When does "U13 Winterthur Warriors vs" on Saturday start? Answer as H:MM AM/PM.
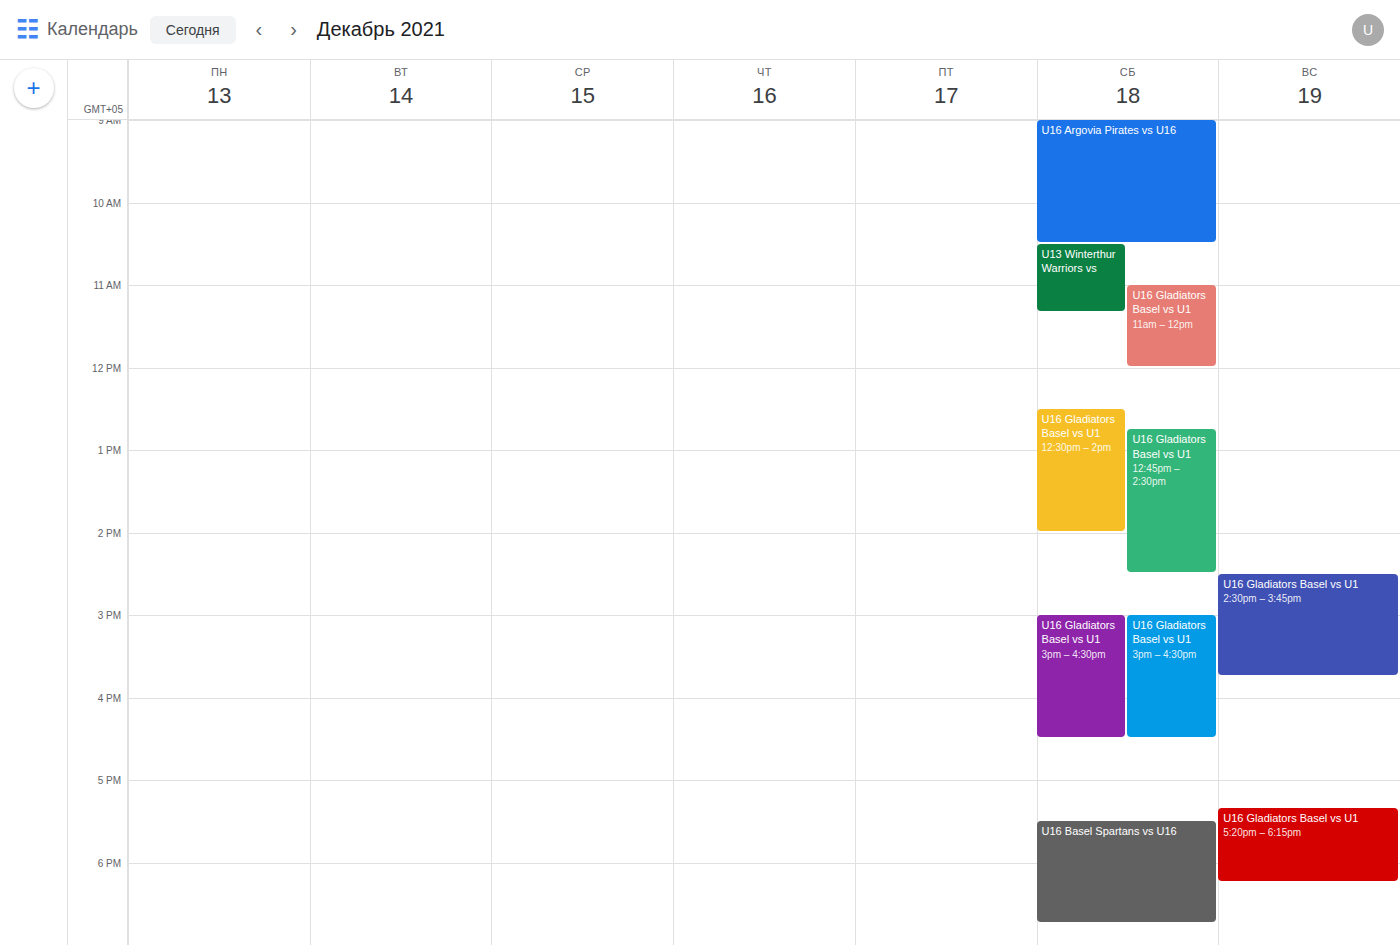
10:30 AM